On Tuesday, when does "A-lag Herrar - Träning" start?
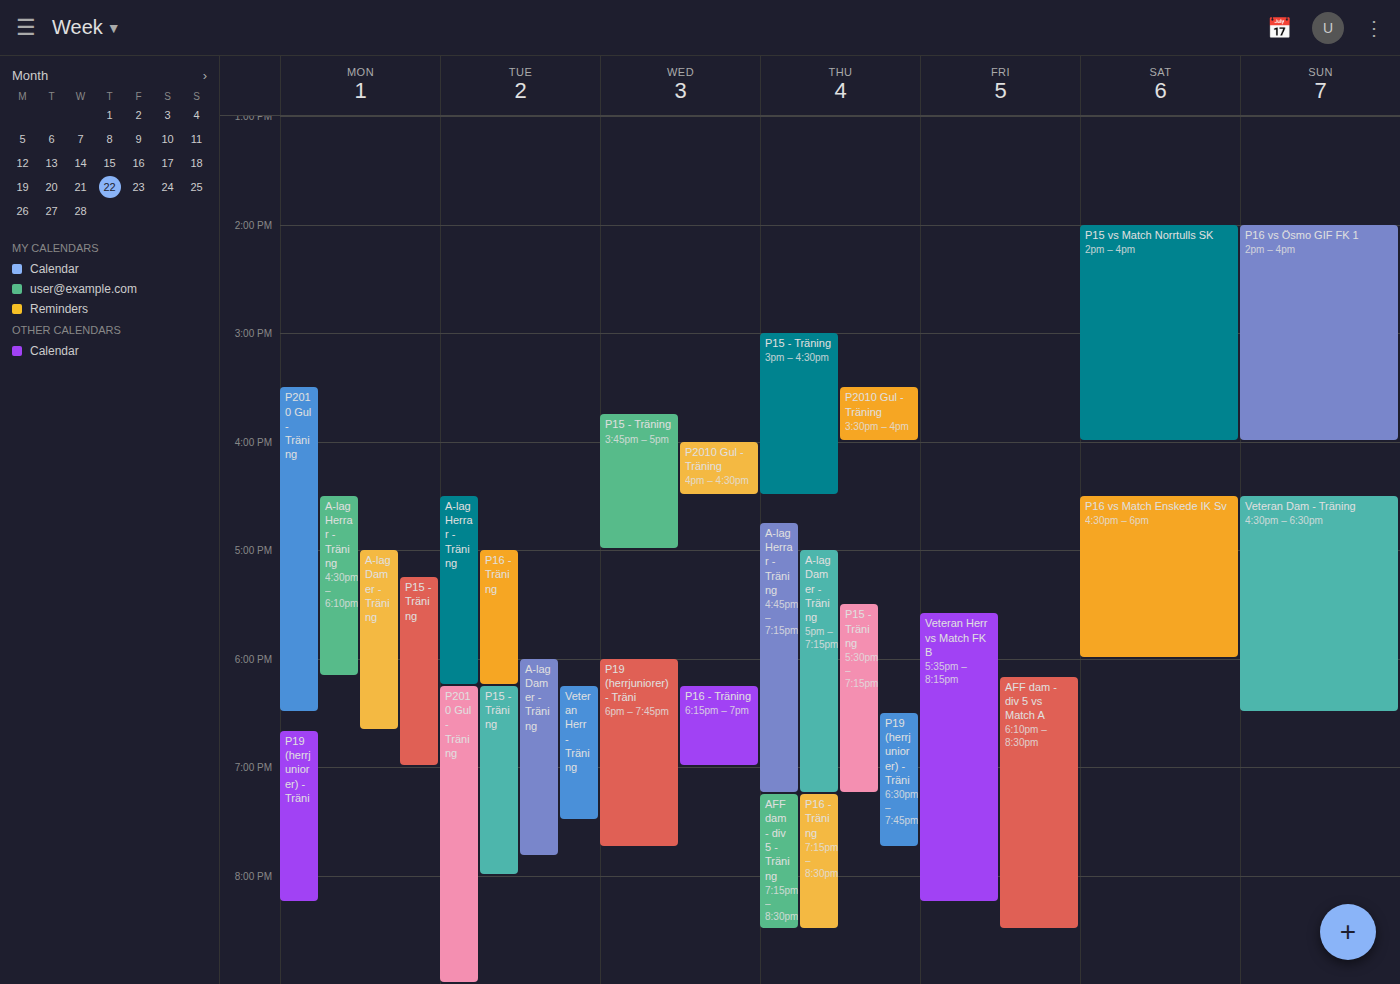
4:30 PM